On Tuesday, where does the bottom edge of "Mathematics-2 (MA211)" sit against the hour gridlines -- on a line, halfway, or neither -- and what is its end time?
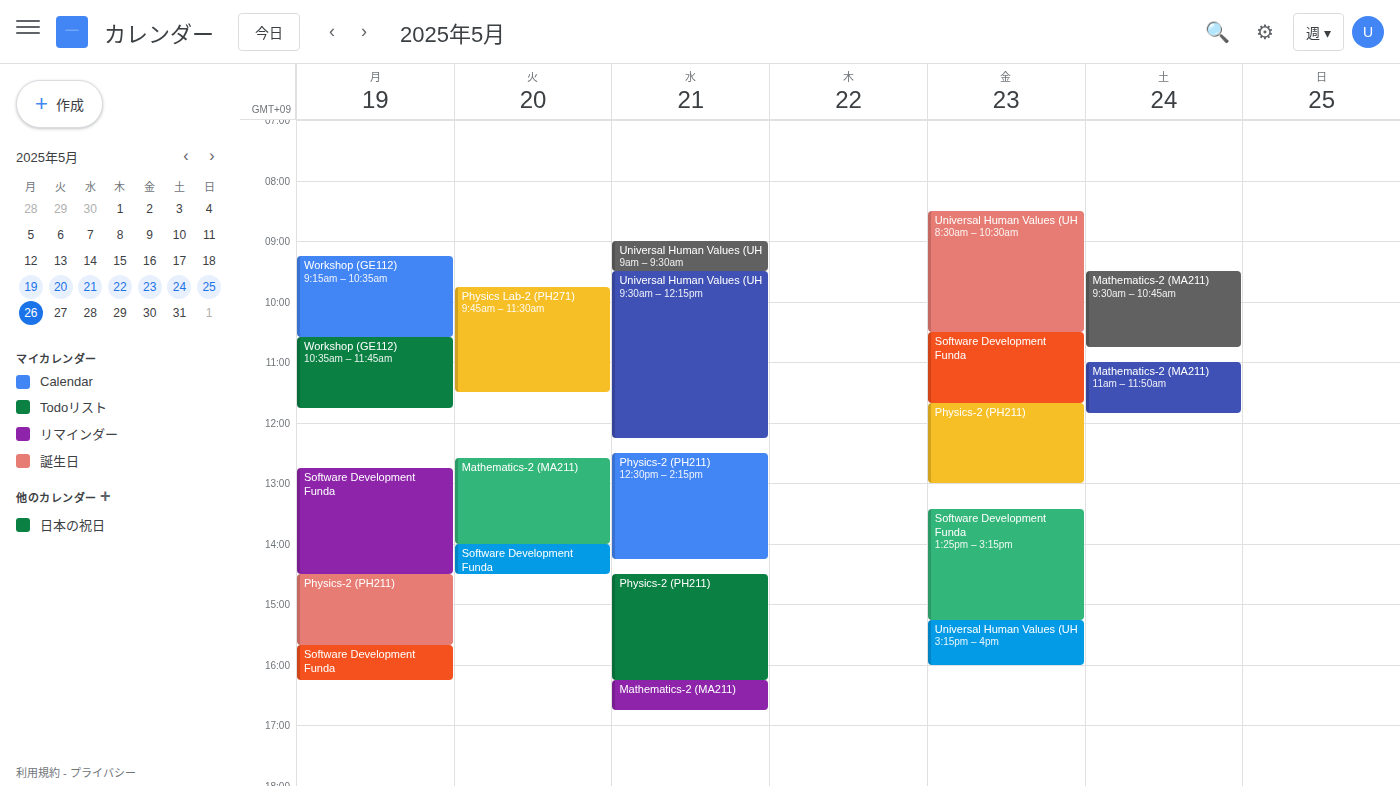
2:00 PM -- exactly on the 2 PM line.